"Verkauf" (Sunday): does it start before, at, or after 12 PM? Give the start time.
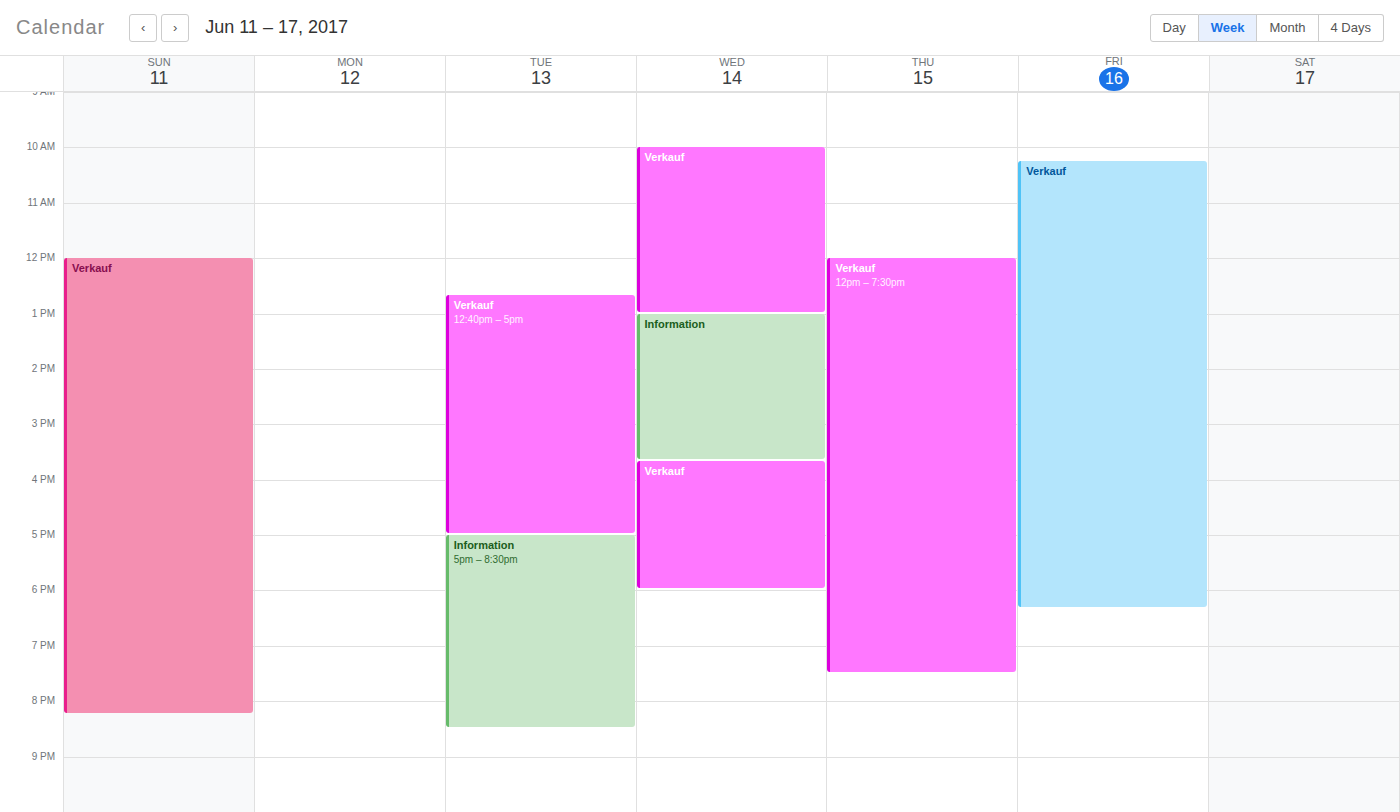
12:00 PM -- exactly at 12 PM, on the 12 PM line.